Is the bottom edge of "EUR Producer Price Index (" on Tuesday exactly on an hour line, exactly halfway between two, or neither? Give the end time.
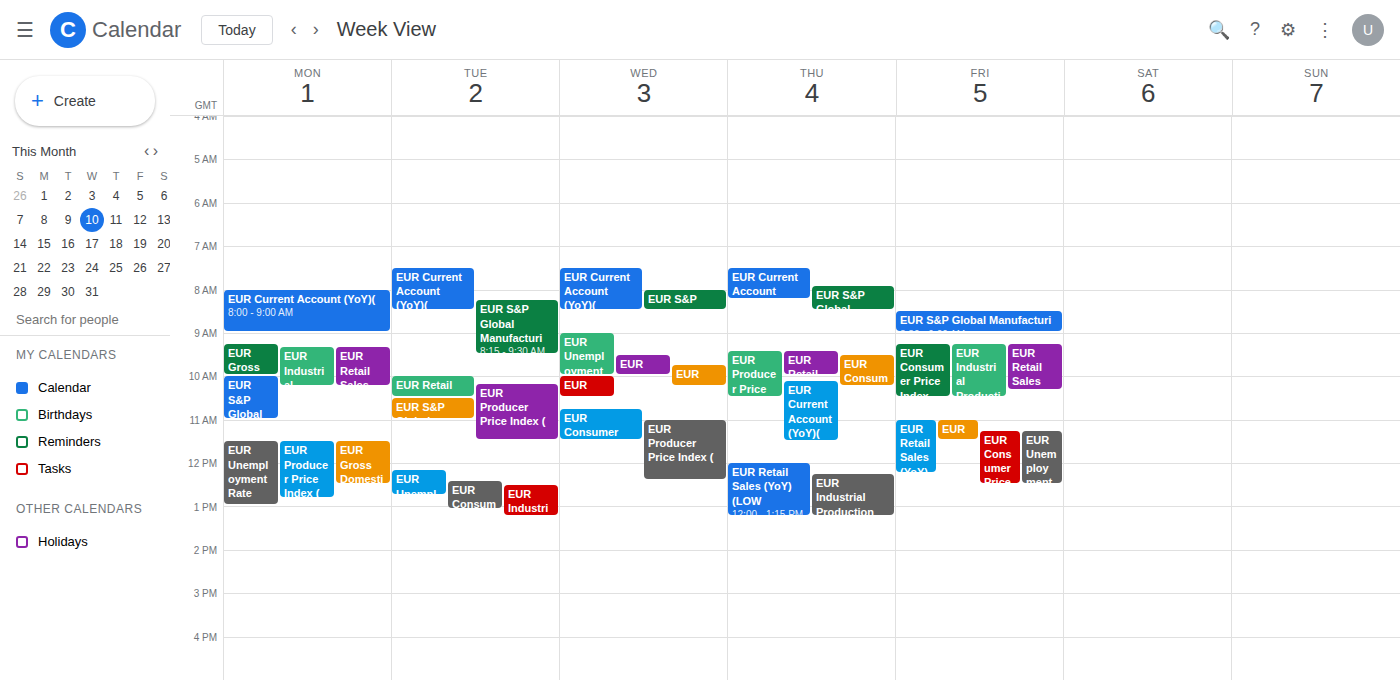
11:30 -- halfway between the 11:00 and 12:00 lines.